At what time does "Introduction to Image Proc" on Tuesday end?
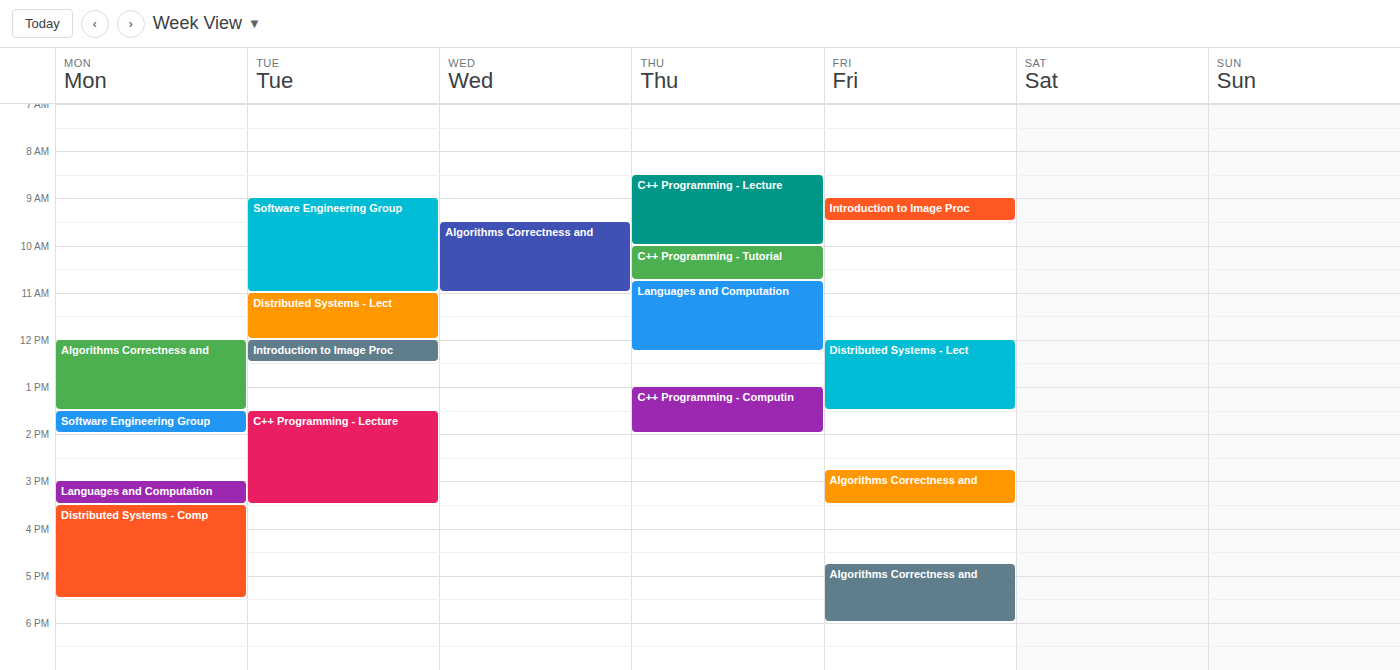
12:30 PM